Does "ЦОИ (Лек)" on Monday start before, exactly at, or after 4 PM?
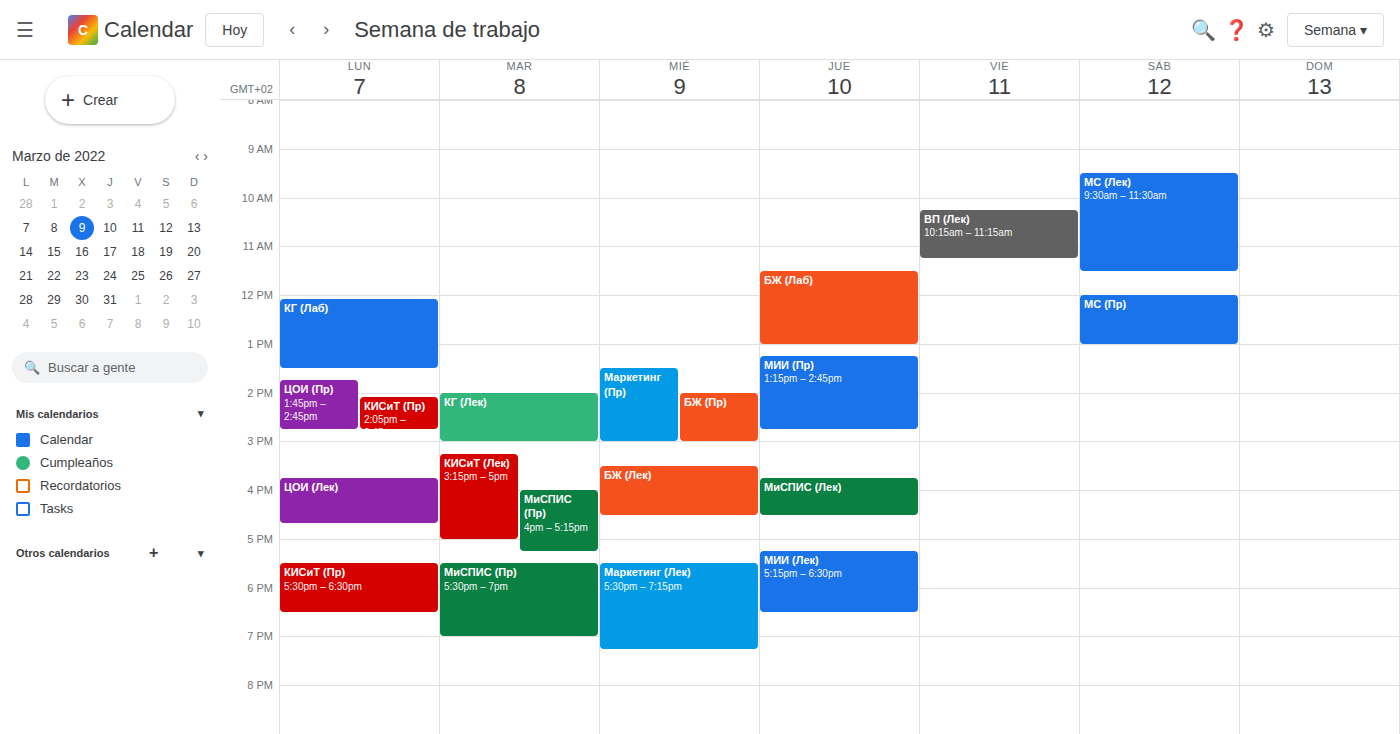
3:45 PM -- before 4 PM, 15 minutes above the 4 PM line.